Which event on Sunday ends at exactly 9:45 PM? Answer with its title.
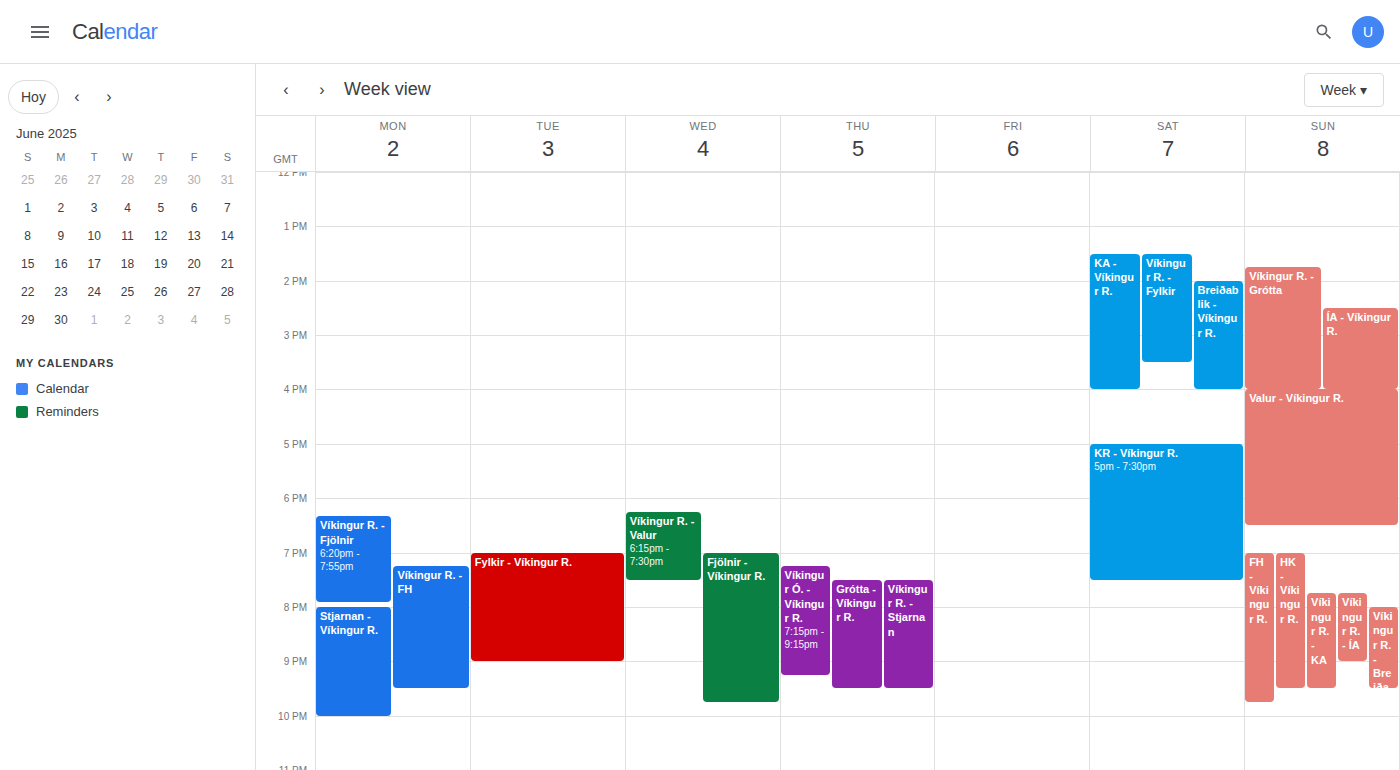
"FH - Víkingur R."